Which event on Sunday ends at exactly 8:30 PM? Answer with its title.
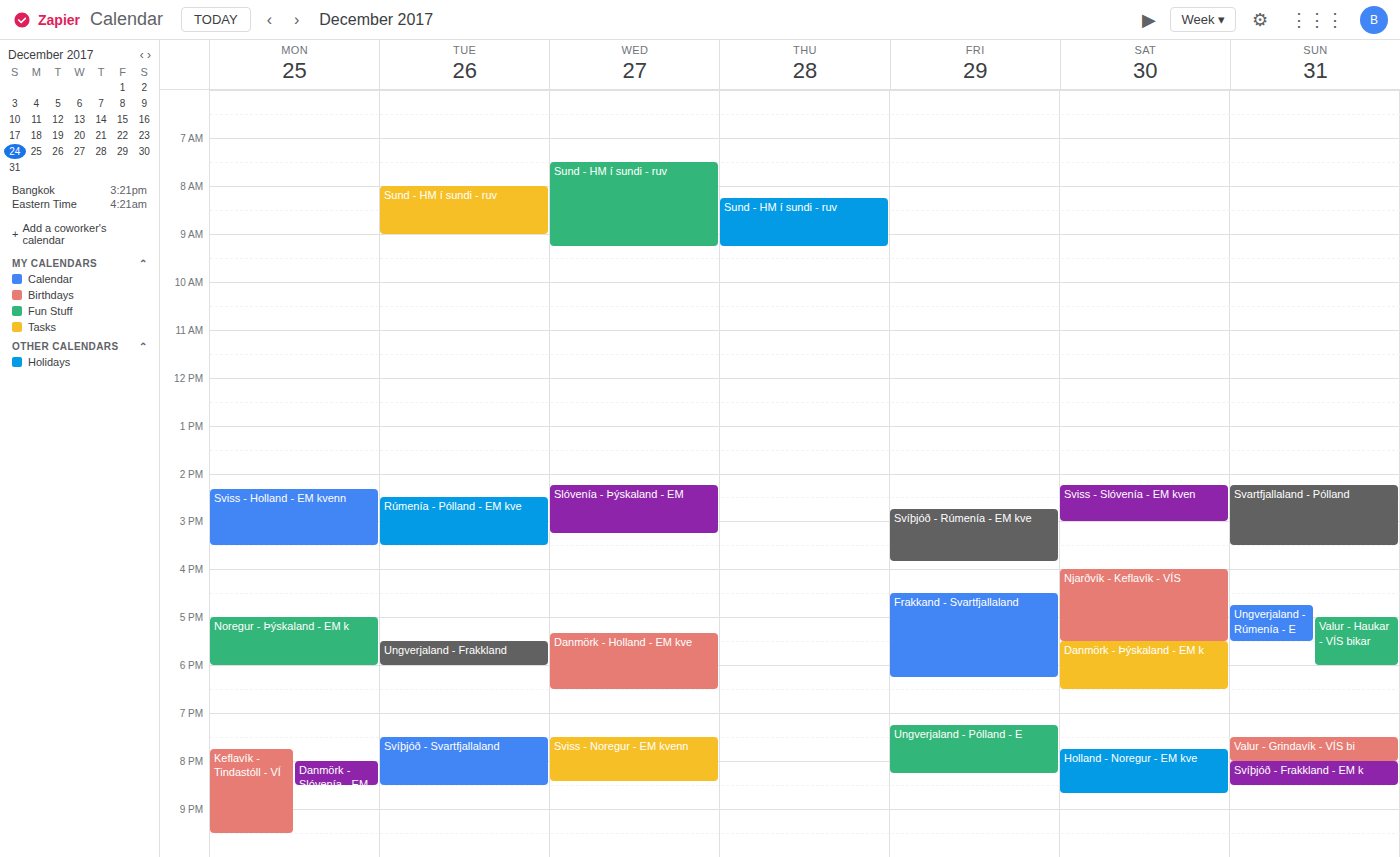
"Svíþjóð - Frakkland - EM k"